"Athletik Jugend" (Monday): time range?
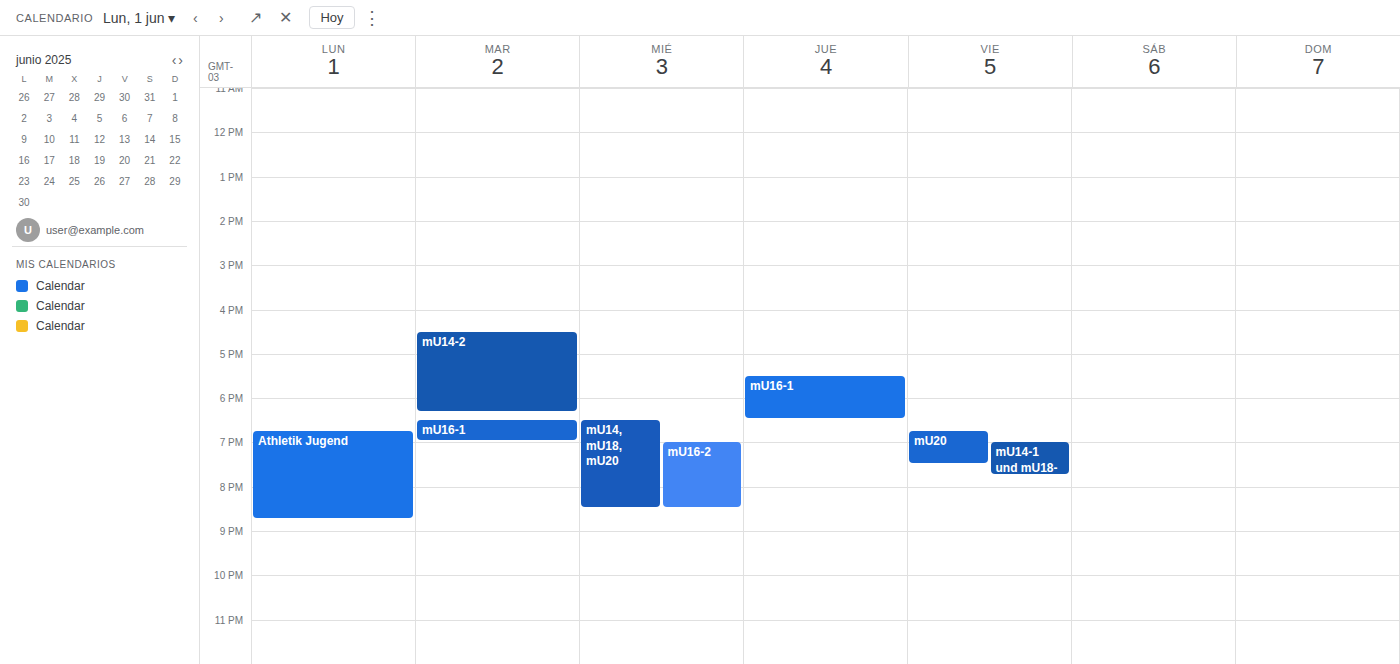
6:45 PM to 8:45 PM